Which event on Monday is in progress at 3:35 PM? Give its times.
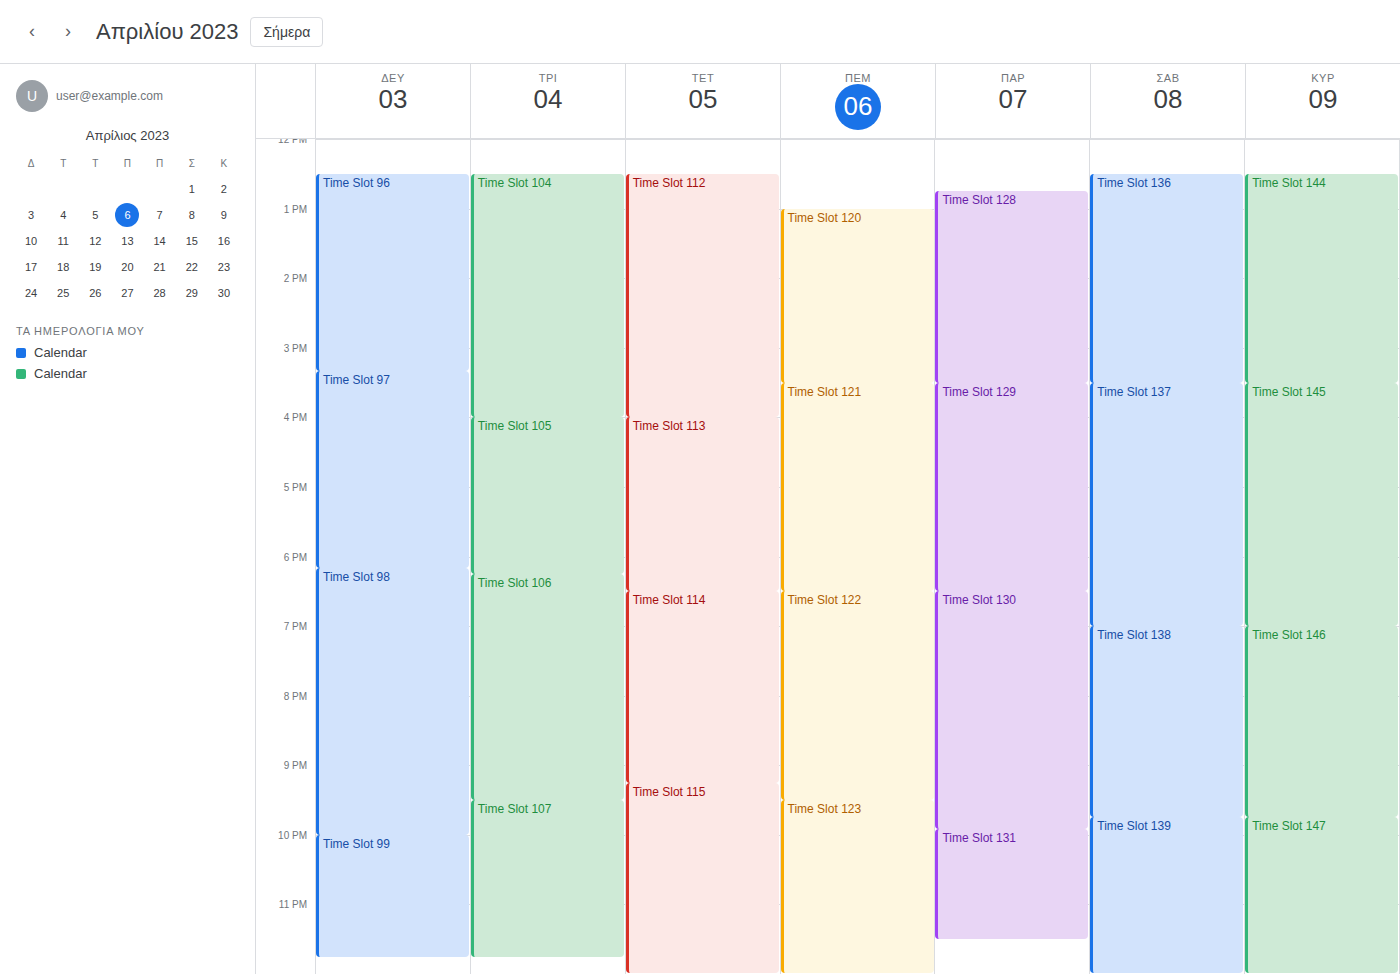
"Time Slot 97", 3:20 PM to 6:10 PM